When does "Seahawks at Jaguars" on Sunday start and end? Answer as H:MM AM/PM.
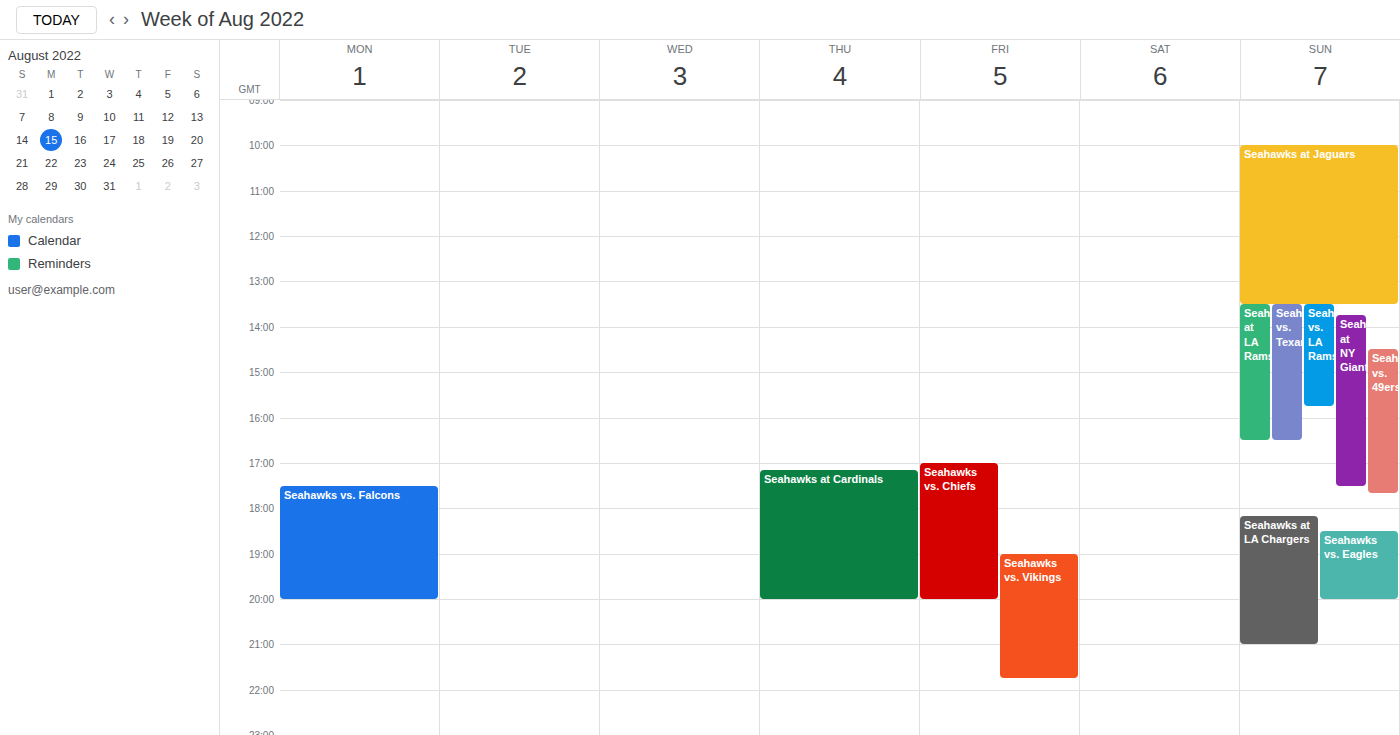
10:00 AM to 1:30 PM